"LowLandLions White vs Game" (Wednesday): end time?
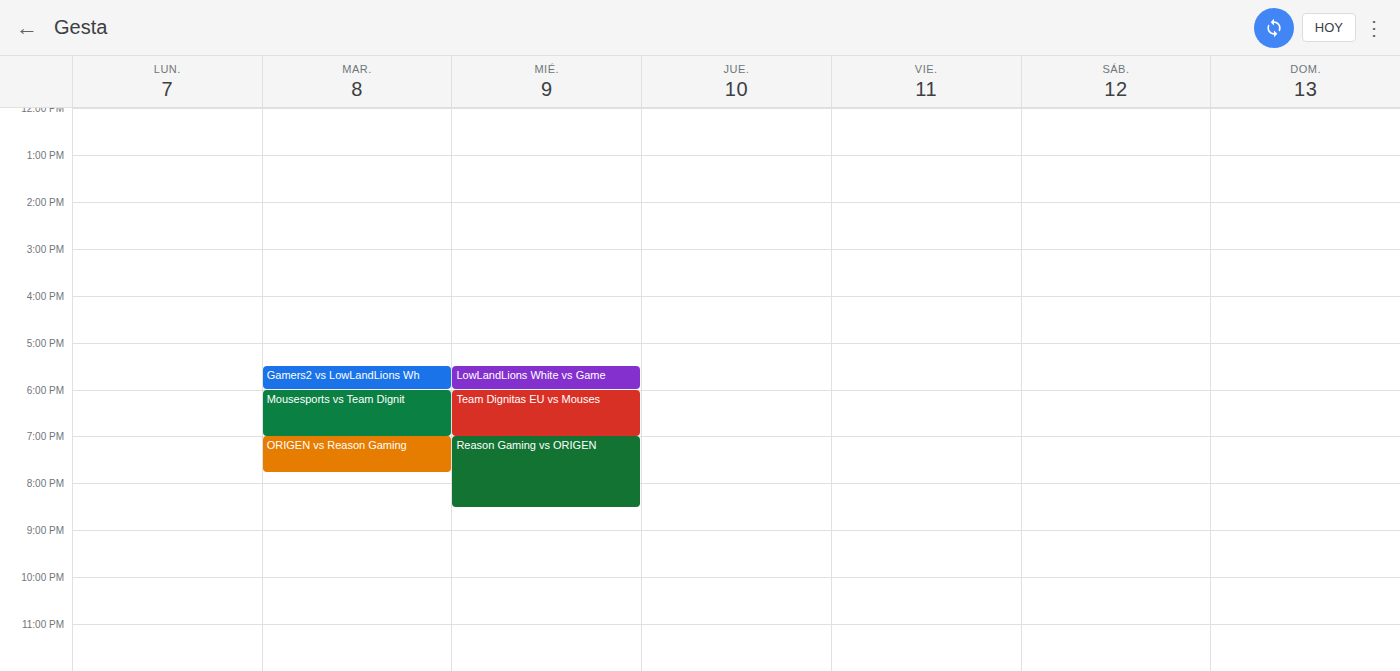
6:00 PM